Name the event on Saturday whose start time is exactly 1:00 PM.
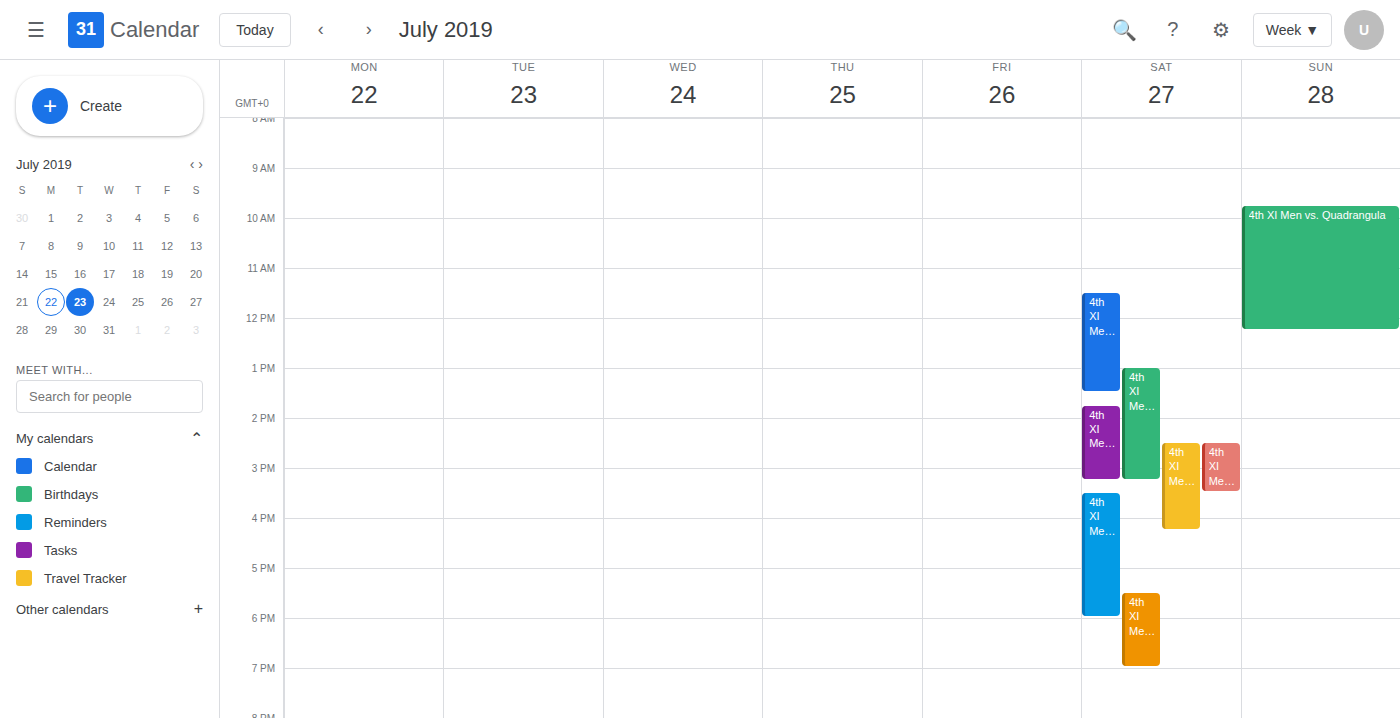
"4th XI Men vs. Taunton Val"